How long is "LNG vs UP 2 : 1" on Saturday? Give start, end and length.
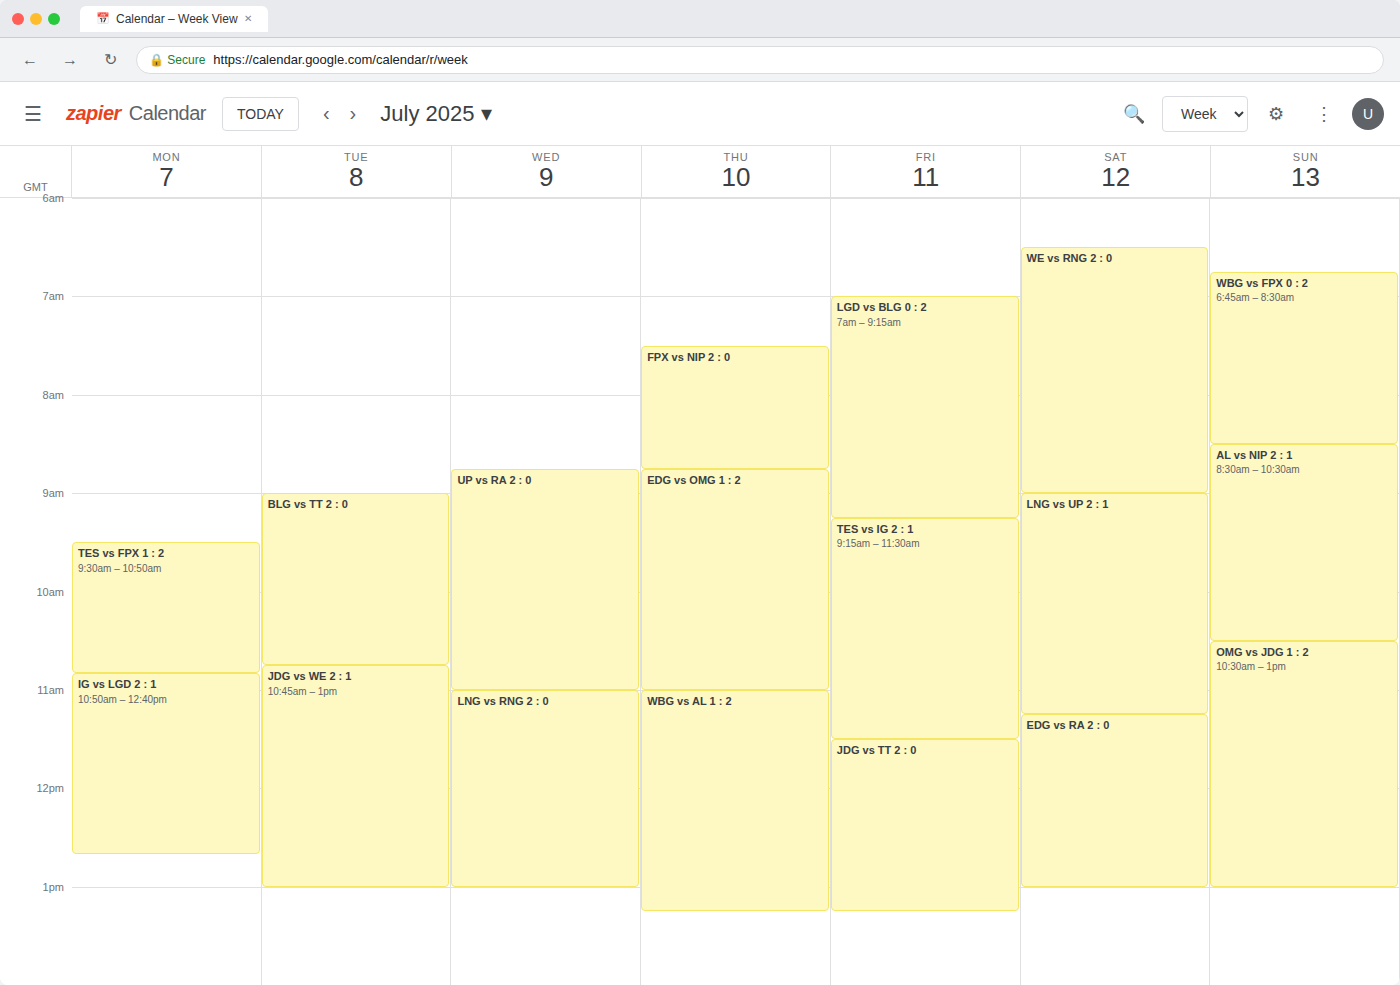
9:00 AM to 11:15 AM, 2 hours 15 minutes